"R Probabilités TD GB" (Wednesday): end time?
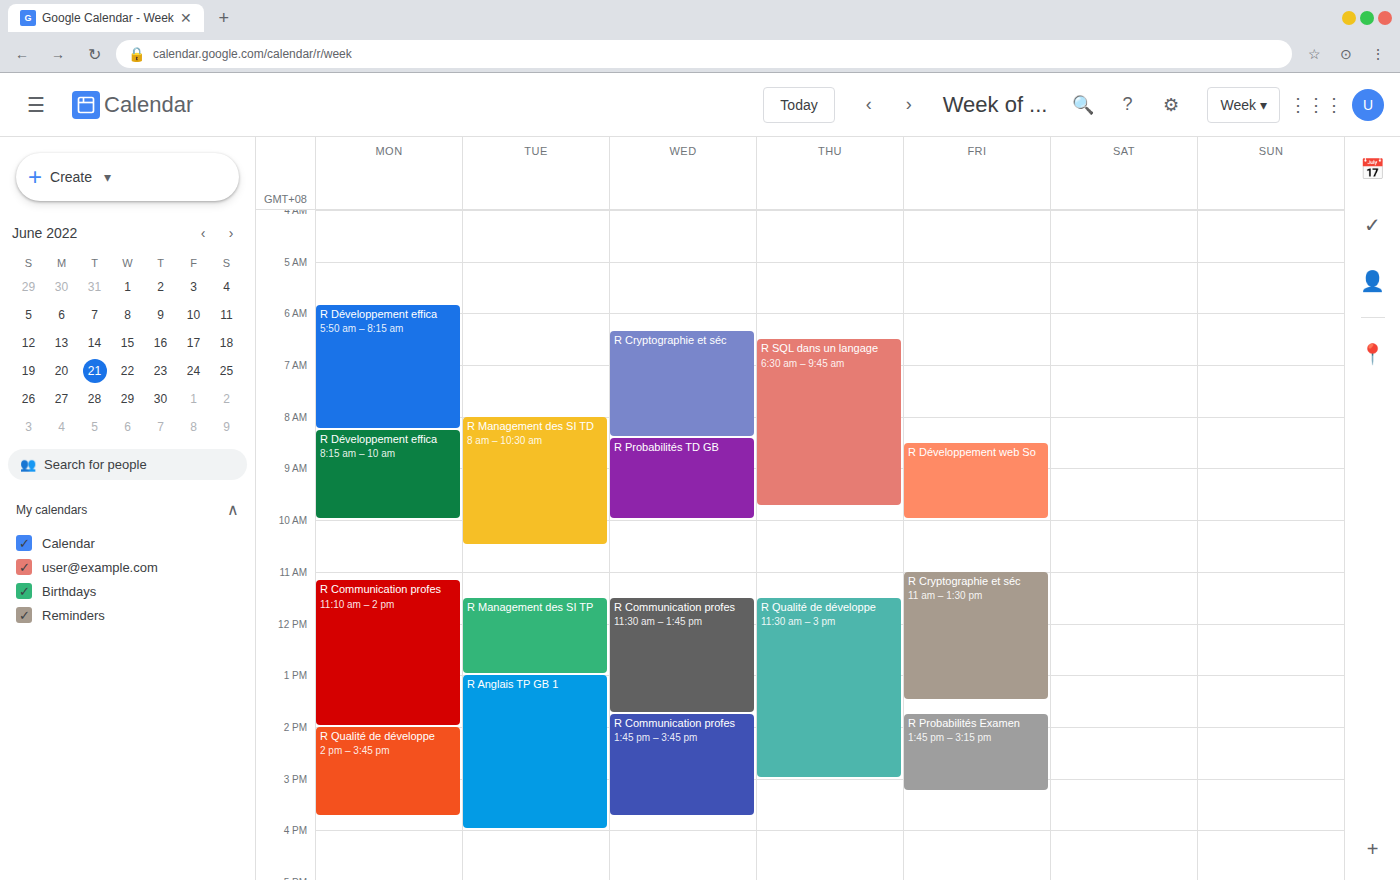
10:00 AM